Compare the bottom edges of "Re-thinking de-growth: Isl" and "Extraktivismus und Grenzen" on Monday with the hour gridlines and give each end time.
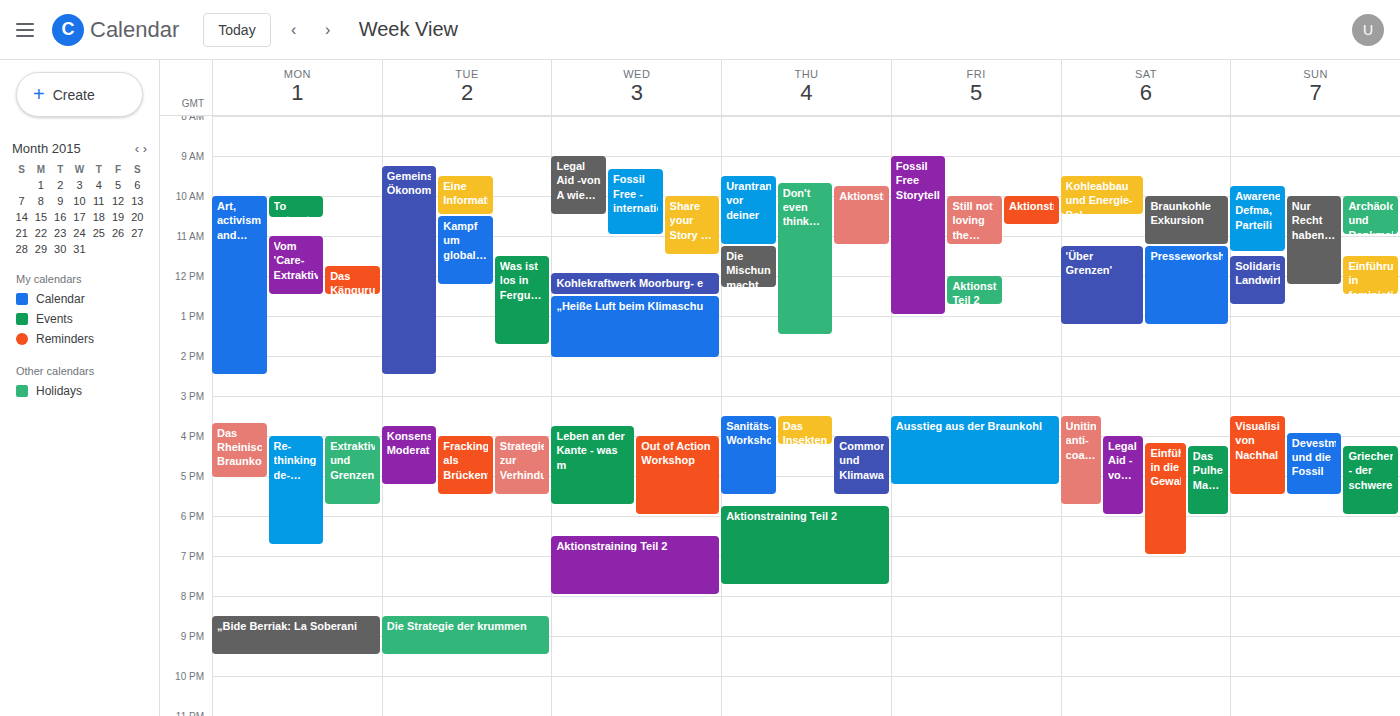
"Re-thinking de-growth: Isl": 6:45 PM, neither: three quarters of the way from the 6 PM line to the 7 PM line. "Extraktivismus und Grenzen": 5:45 PM, neither: three quarters of the way from the 5 PM line to the 6 PM line.